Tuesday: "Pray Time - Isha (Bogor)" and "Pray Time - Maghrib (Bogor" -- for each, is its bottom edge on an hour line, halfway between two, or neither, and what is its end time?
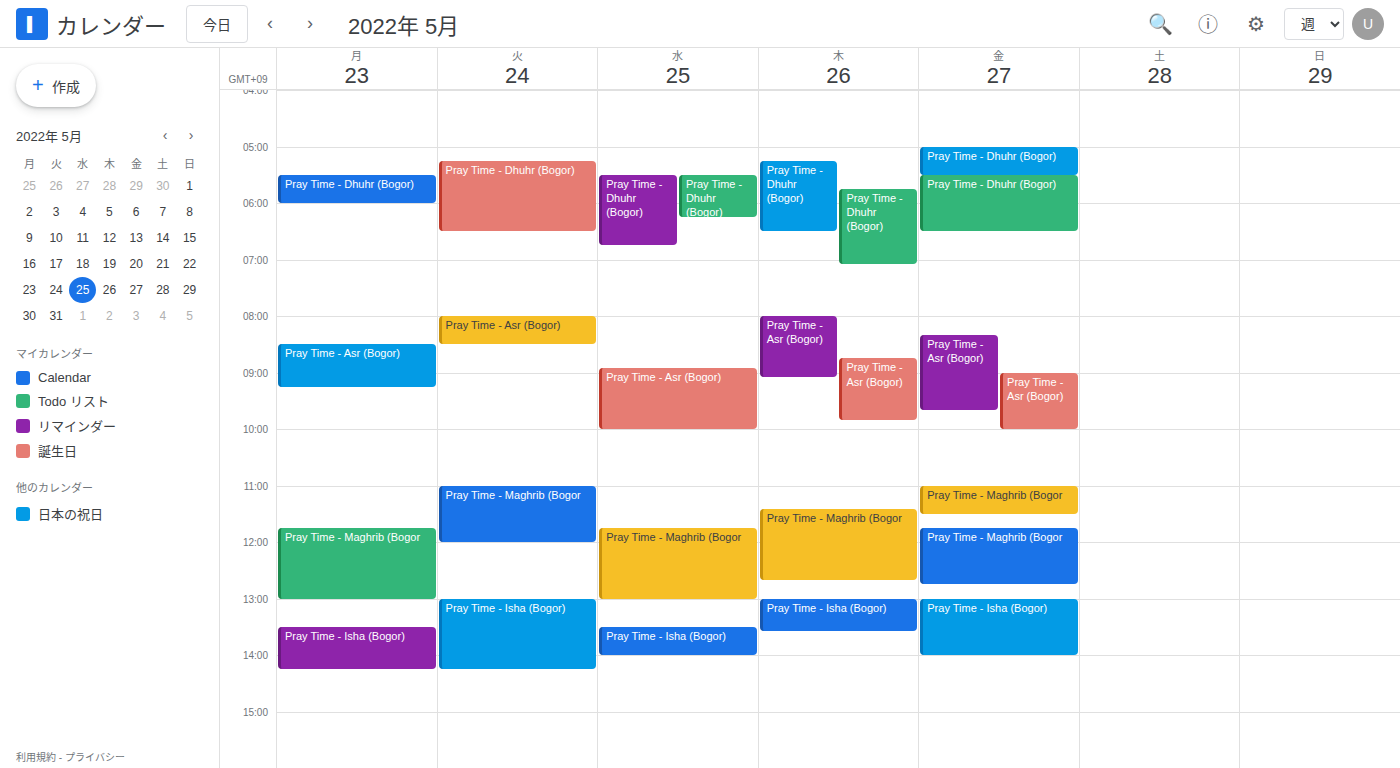
"Pray Time - Isha (Bogor)": 2:15 PM, neither: a quarter of the way from the 2 PM line to the 3 PM line. "Pray Time - Maghrib (Bogor": 12:00 PM, exactly on the 12 PM line.